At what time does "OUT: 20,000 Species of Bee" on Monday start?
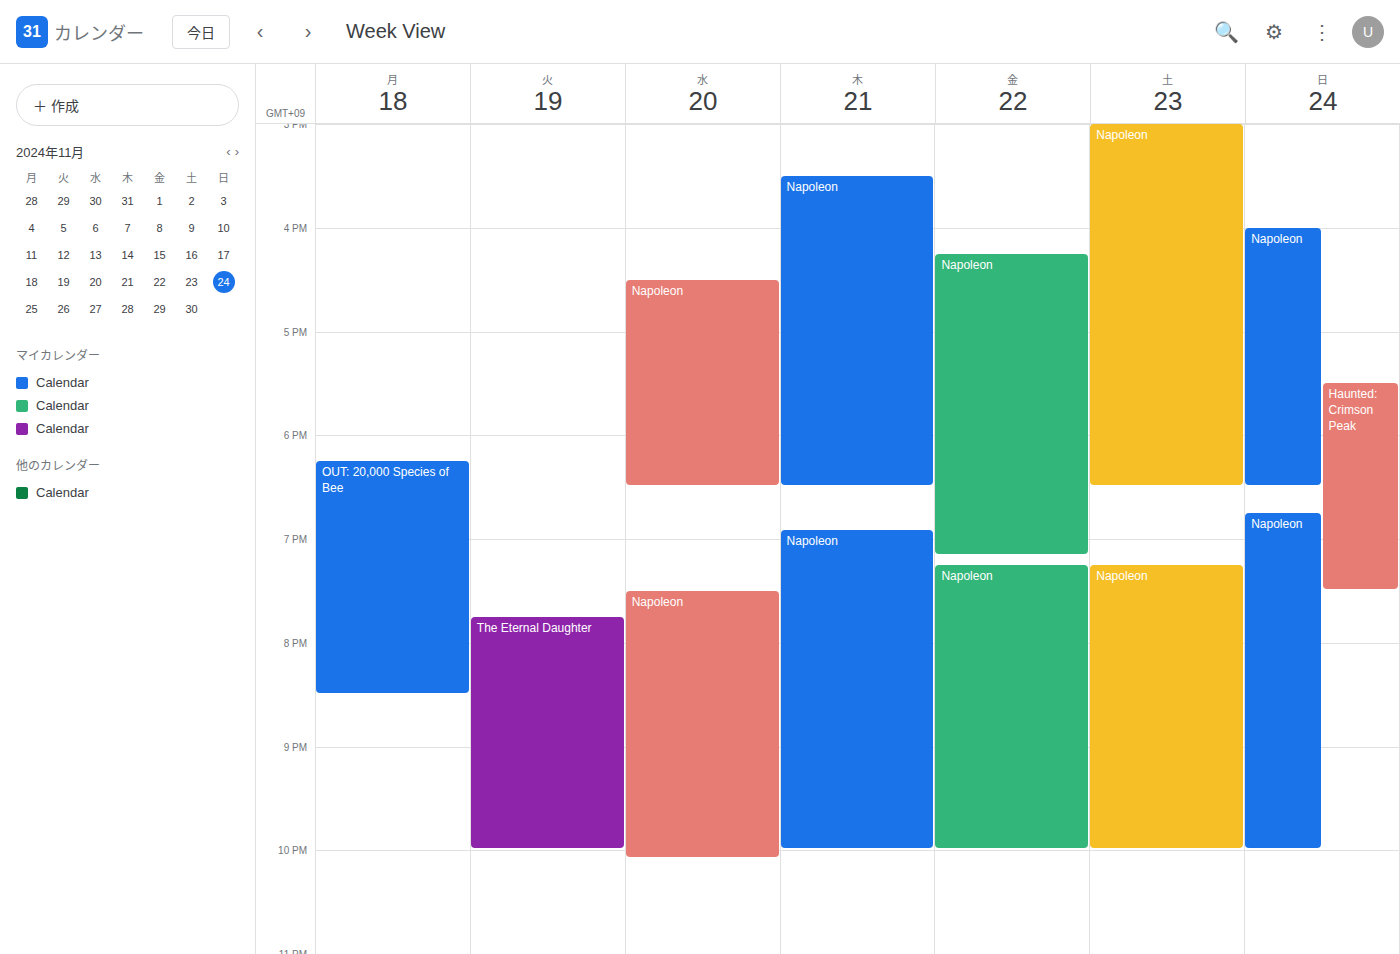
6:15 PM